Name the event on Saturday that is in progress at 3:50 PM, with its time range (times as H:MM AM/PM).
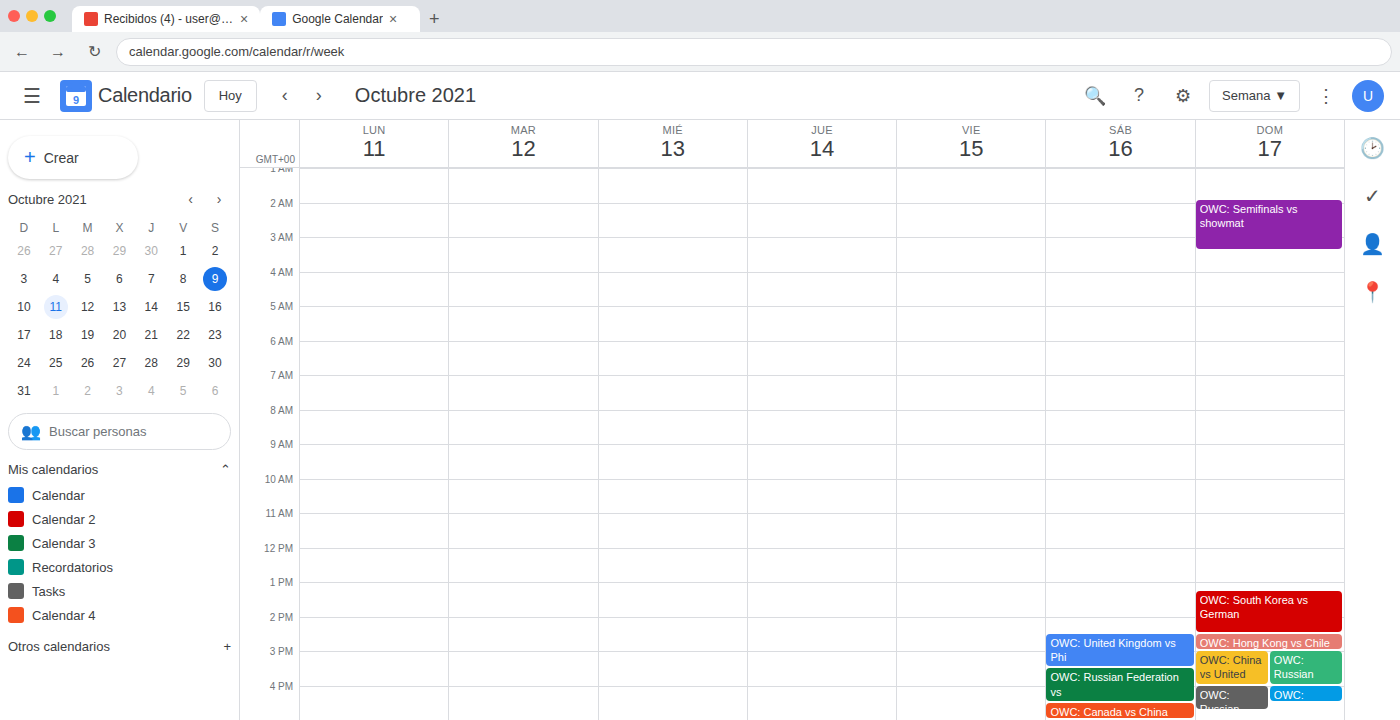
"OWC: Russian Federation vs", 3:30 PM to 4:30 PM